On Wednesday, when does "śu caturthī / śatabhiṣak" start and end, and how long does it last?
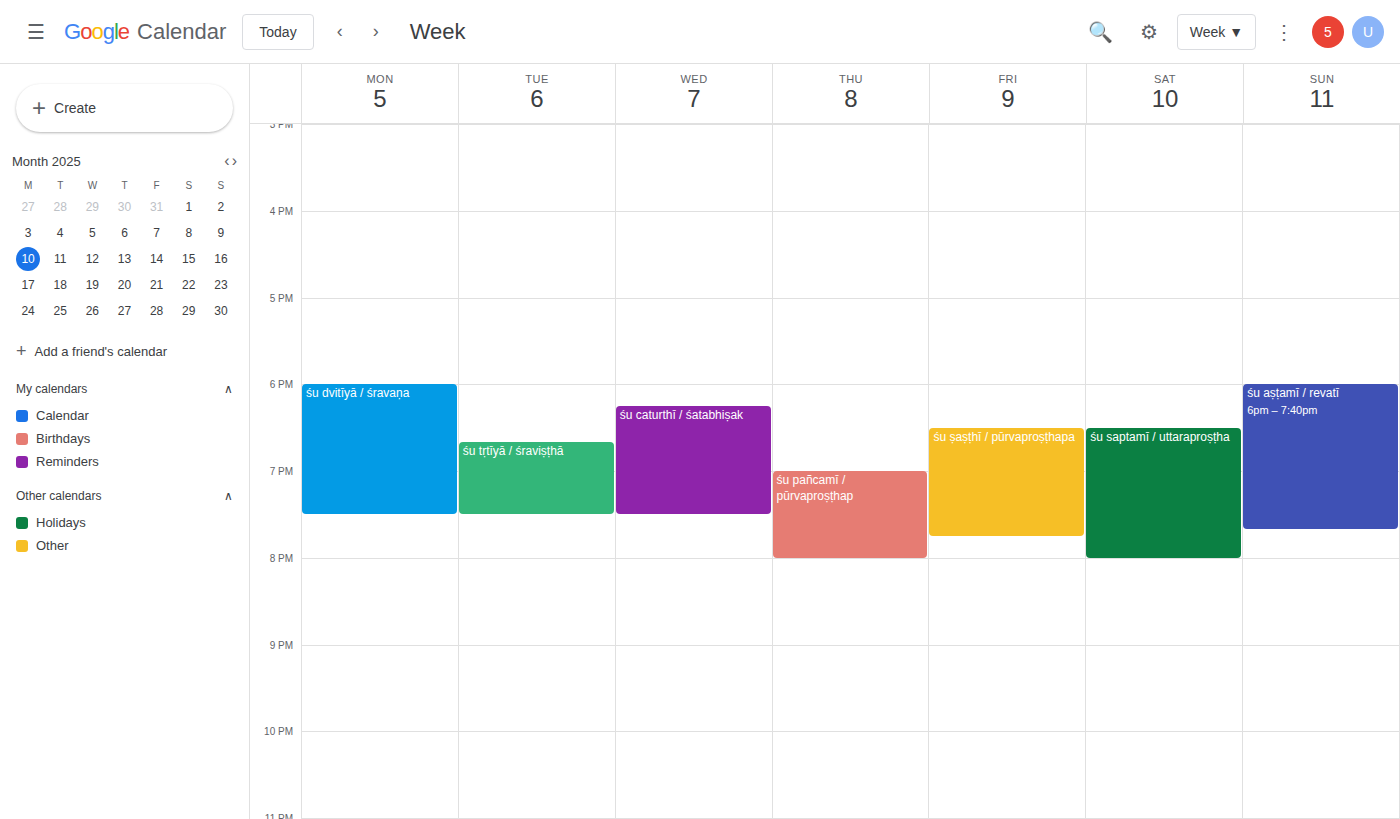
6:15 PM to 7:30 PM, 1 hour 15 minutes